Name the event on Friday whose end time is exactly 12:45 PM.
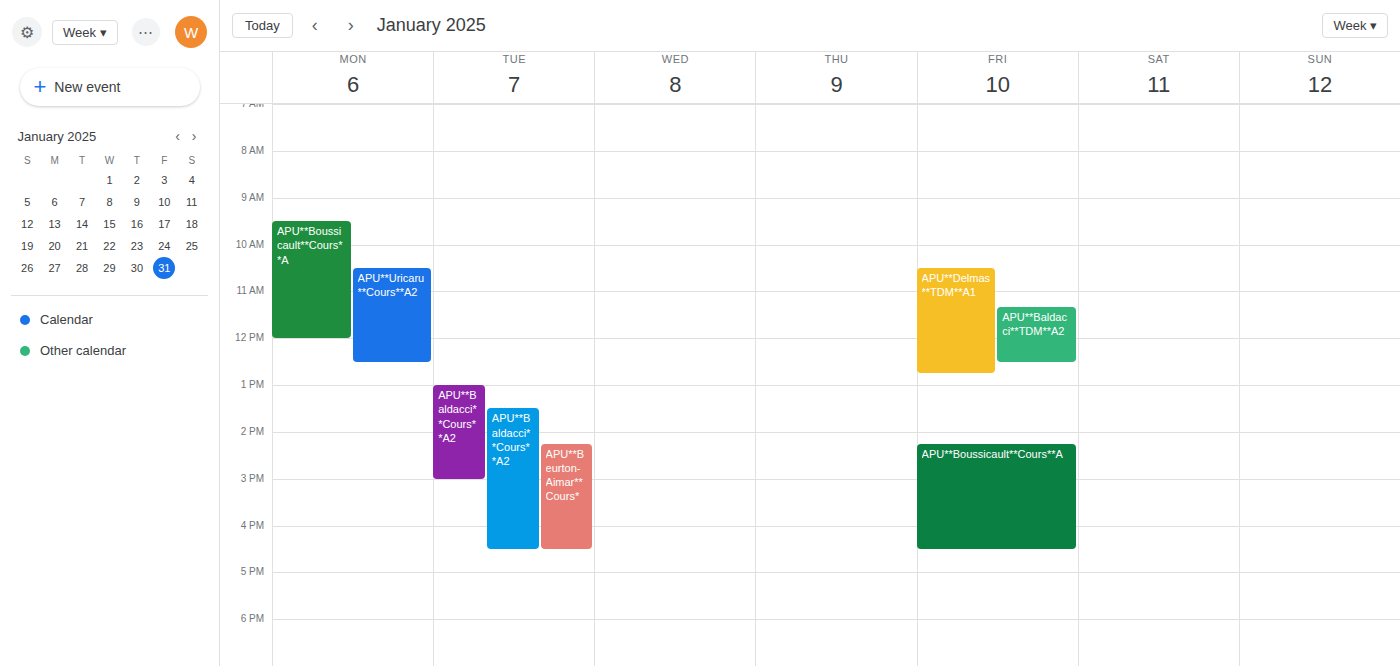
"APU**Delmas**TDM**A1"